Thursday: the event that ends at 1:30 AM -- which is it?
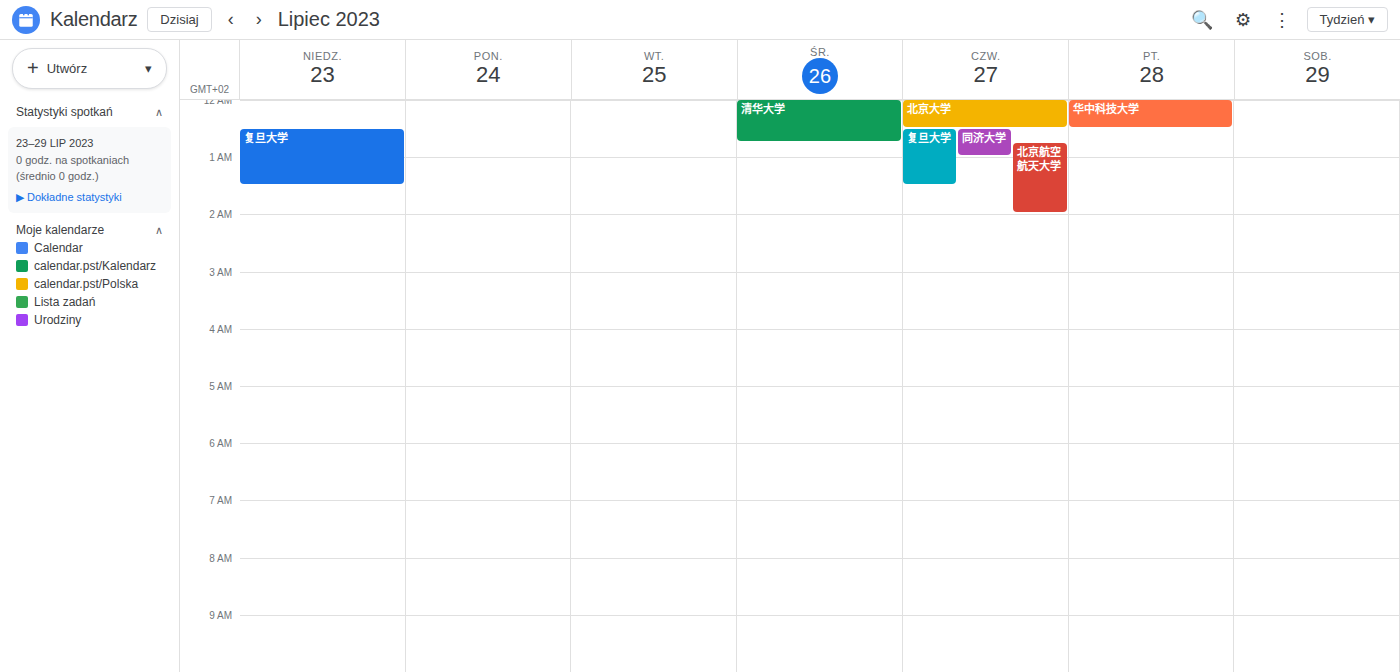
"复旦大学"